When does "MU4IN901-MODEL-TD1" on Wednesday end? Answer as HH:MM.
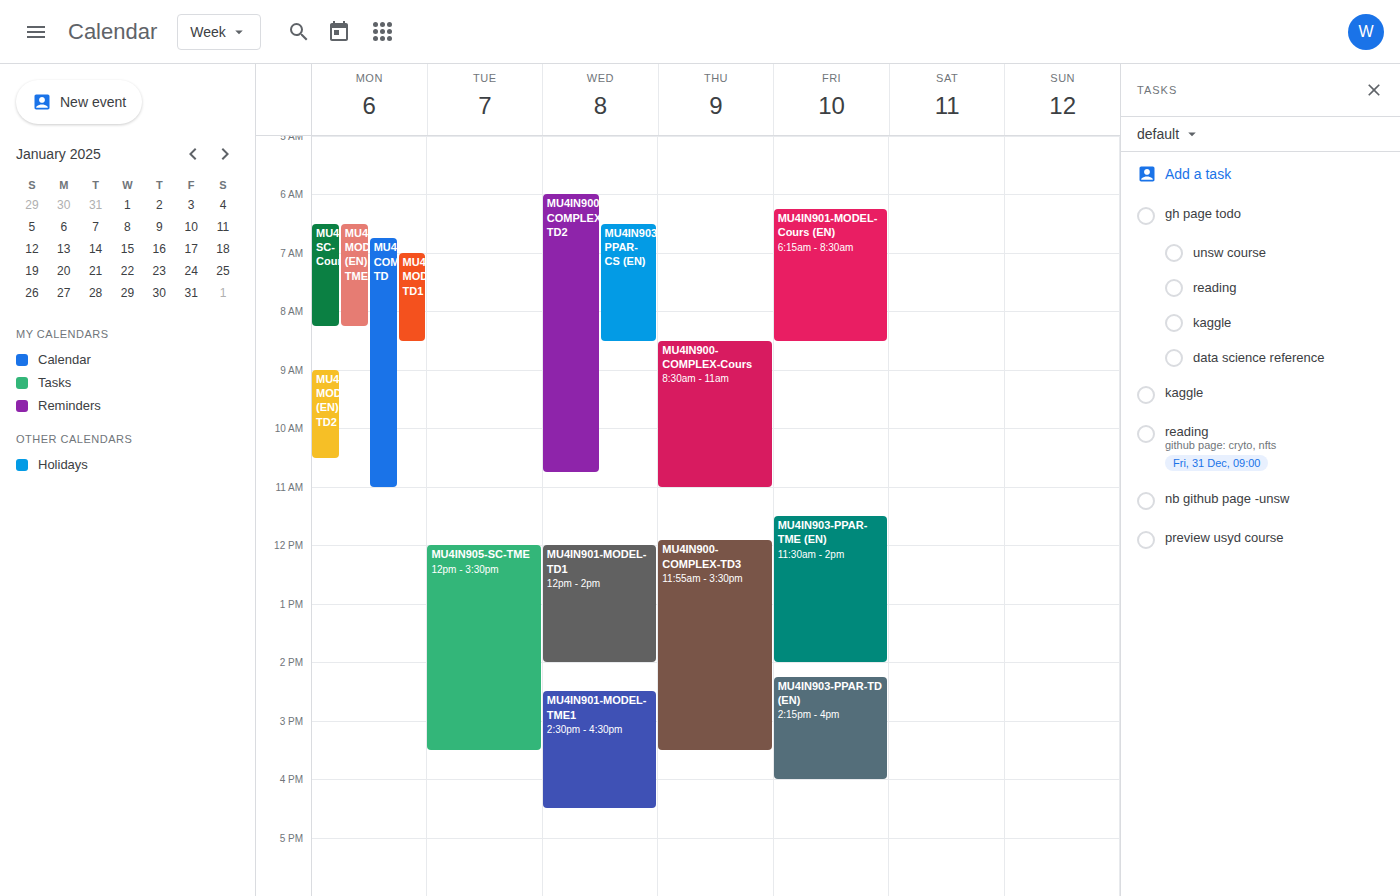
14:00